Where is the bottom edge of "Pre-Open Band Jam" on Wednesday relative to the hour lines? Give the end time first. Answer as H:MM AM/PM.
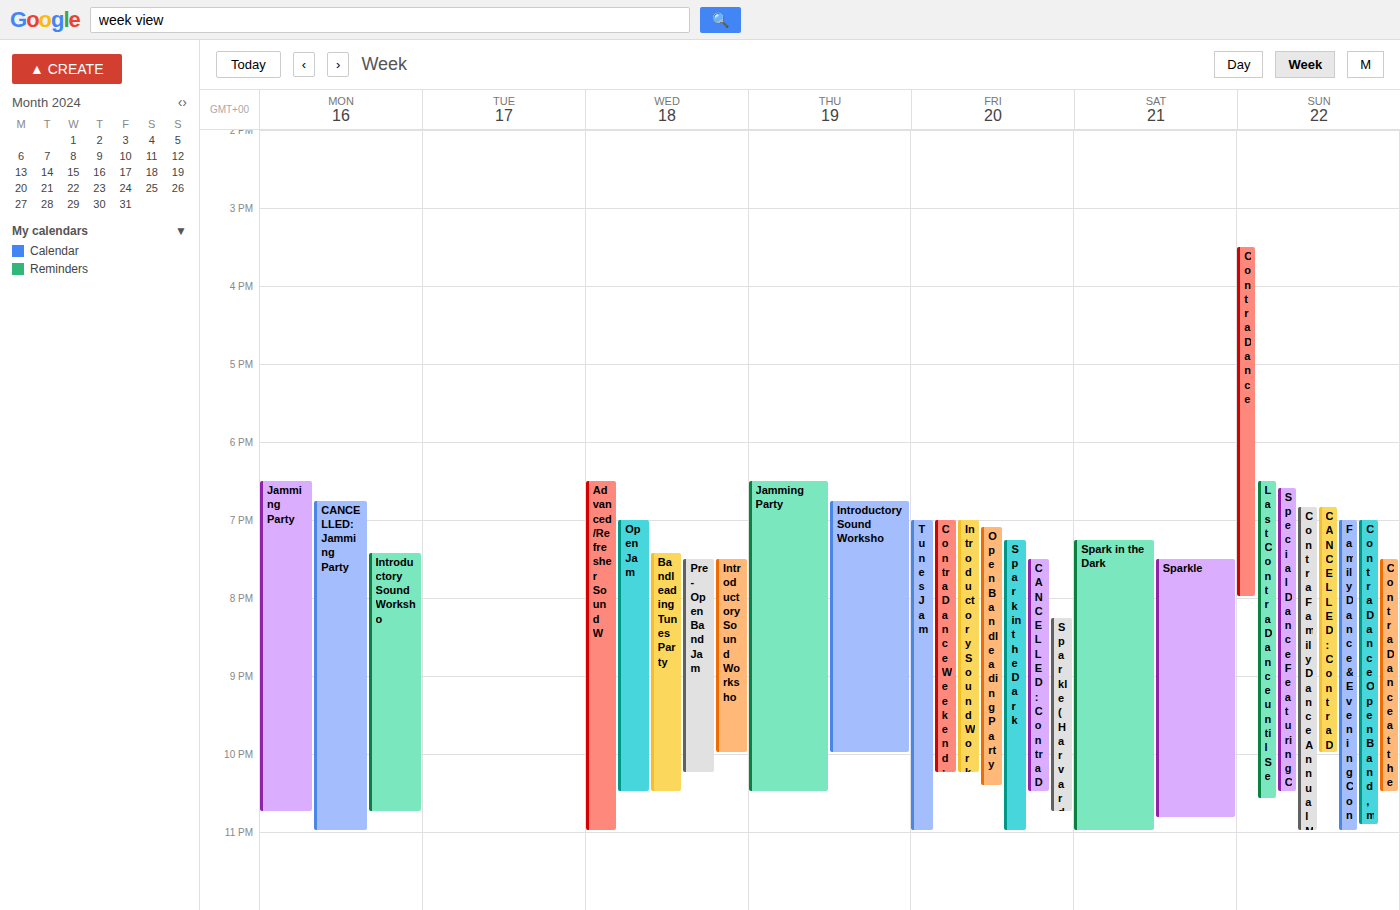
10:15 PM -- neither: a quarter of the way from the 10 PM line to the 11 PM line.